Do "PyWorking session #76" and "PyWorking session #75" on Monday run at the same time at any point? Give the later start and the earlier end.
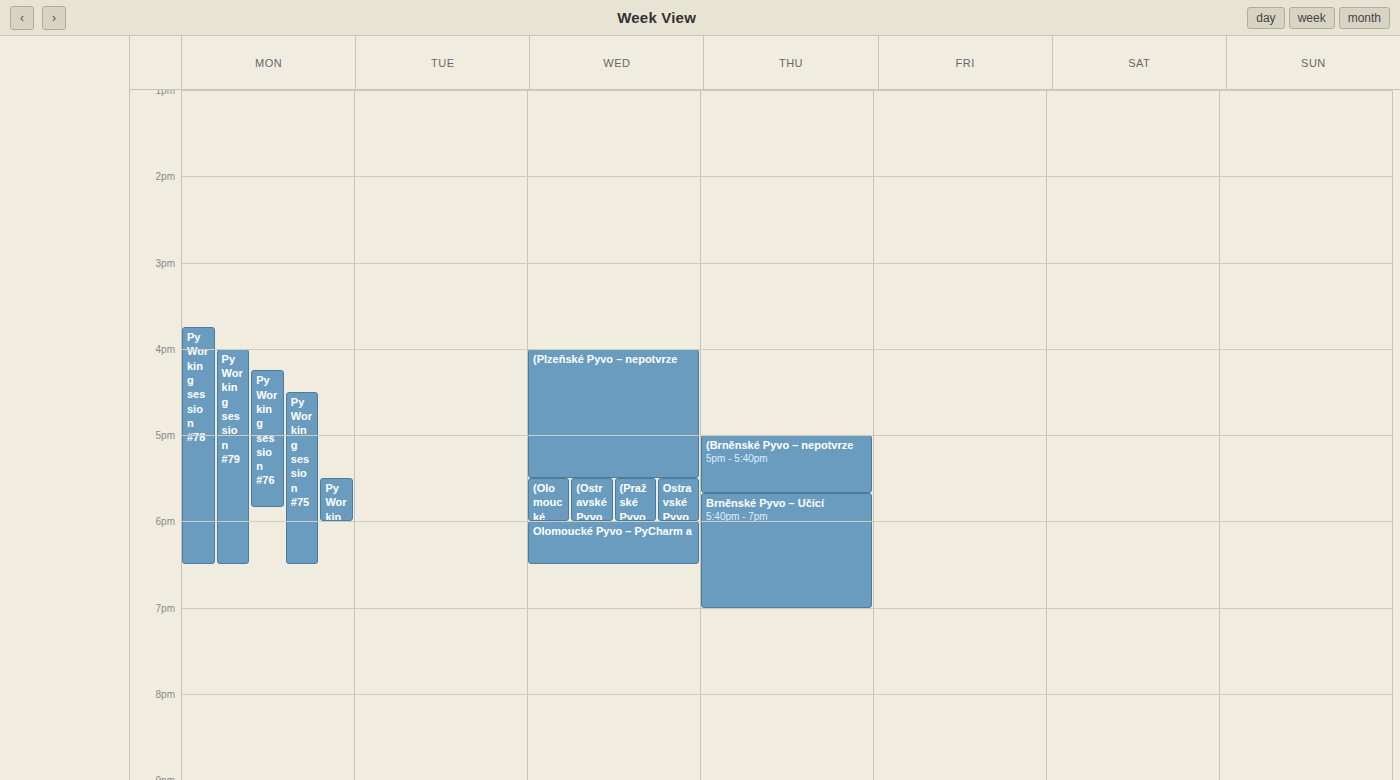
"PyWorking session #75" starts at 4:30 PM, before "PyWorking session #76" ends at 5:50 PM -- they overlap.